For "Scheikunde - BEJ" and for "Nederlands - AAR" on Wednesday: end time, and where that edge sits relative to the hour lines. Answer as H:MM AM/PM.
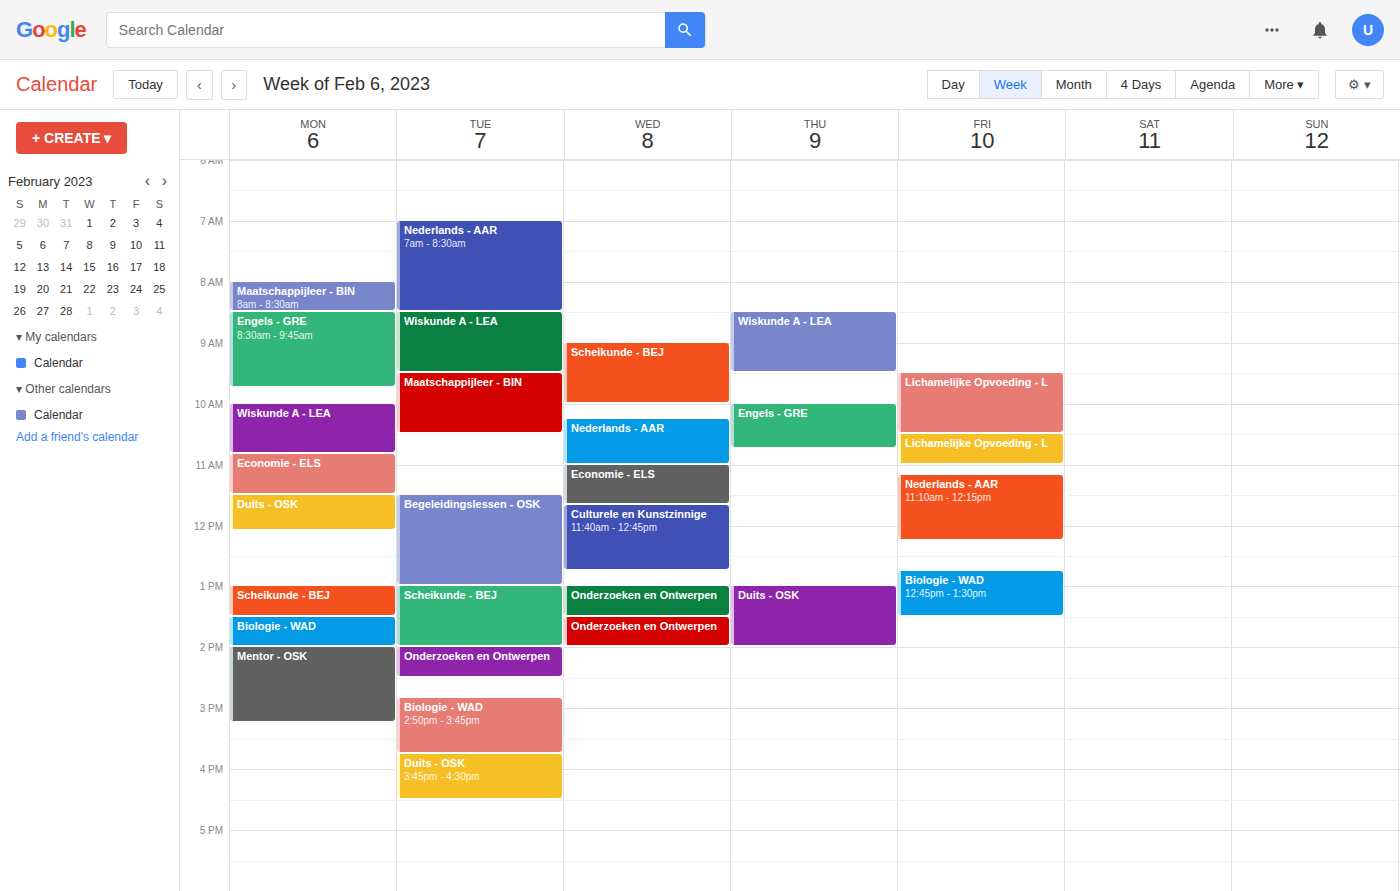
"Scheikunde - BEJ": 10:00 AM, exactly on the 10 AM line. "Nederlands - AAR": 11:00 AM, exactly on the 11 AM line.